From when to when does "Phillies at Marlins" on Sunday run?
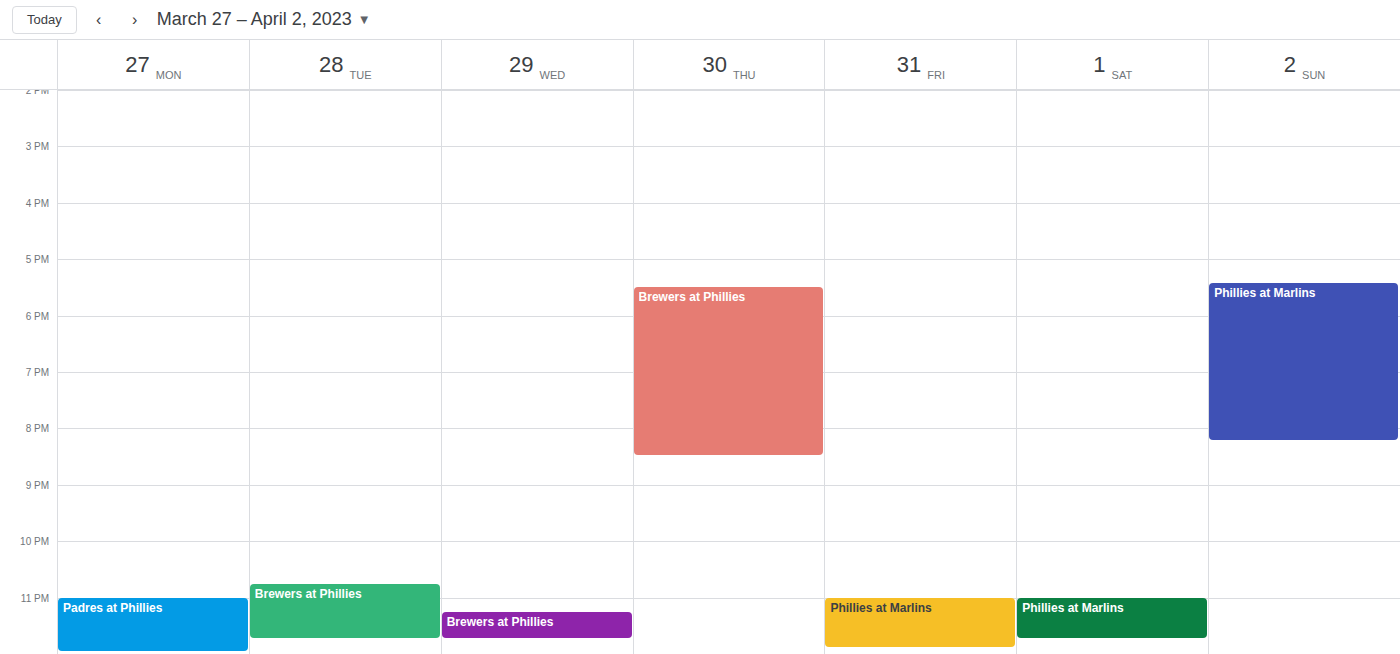
5:25 PM to 8:15 PM